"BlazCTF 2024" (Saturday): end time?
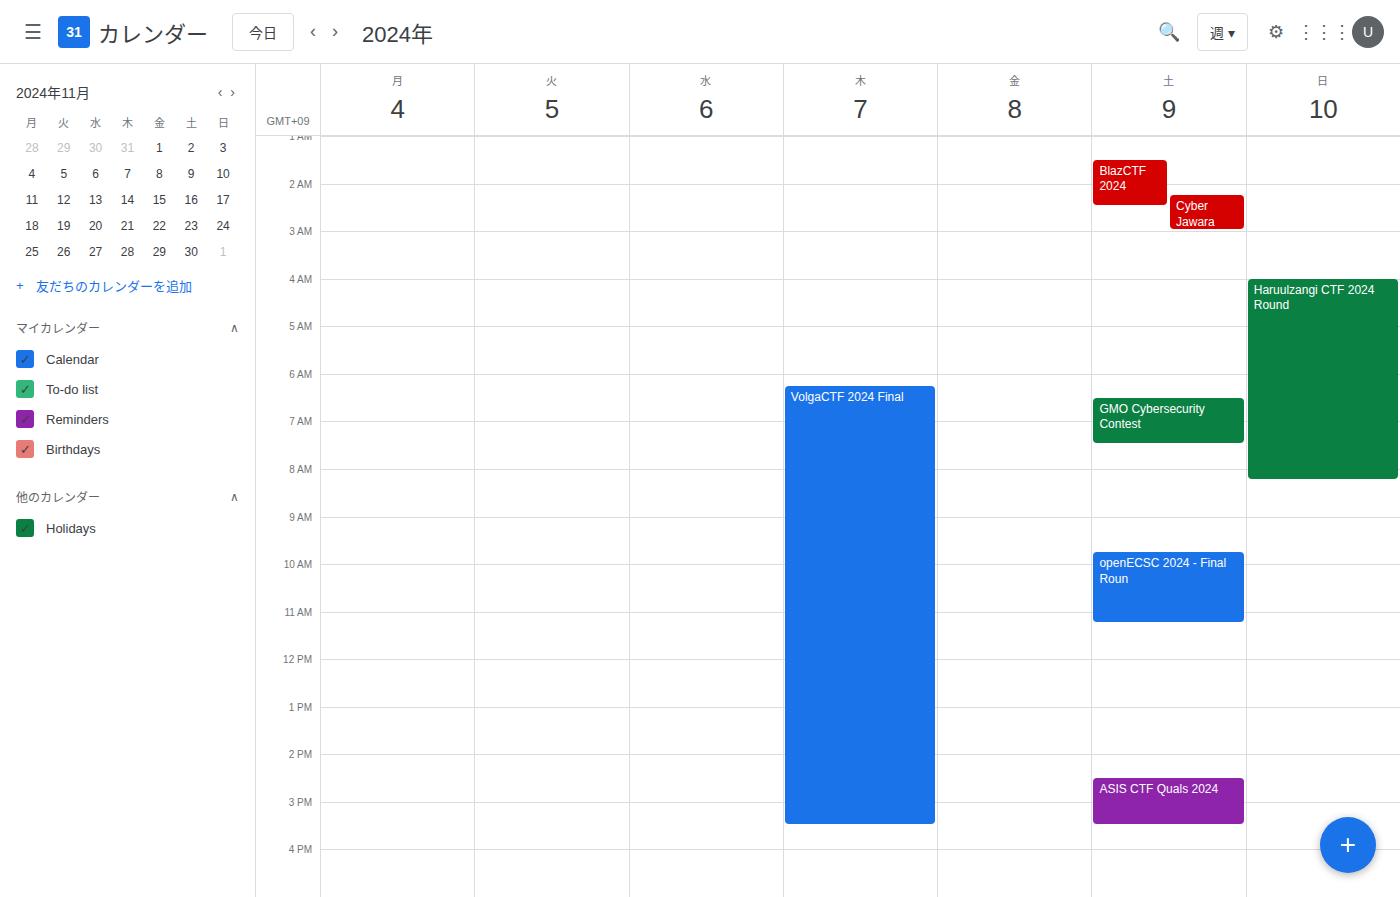
02:30